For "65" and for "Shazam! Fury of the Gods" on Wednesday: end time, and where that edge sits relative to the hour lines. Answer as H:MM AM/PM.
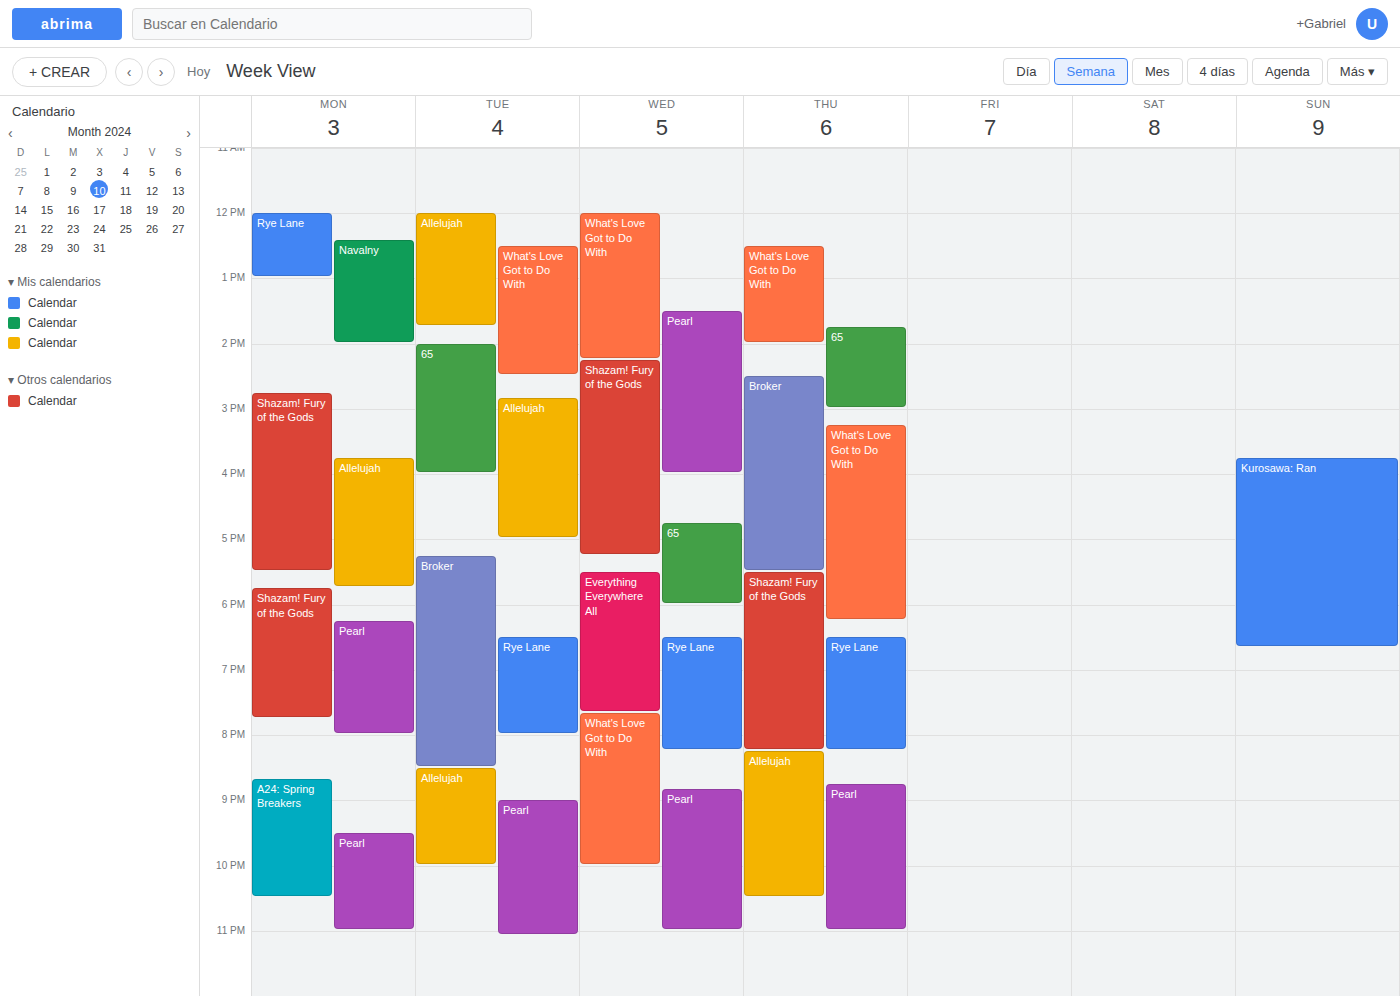
"65": 6:00 PM, exactly on the 6 PM line. "Shazam! Fury of the Gods": 5:15 PM, neither: a quarter of the way from the 5 PM line to the 6 PM line.